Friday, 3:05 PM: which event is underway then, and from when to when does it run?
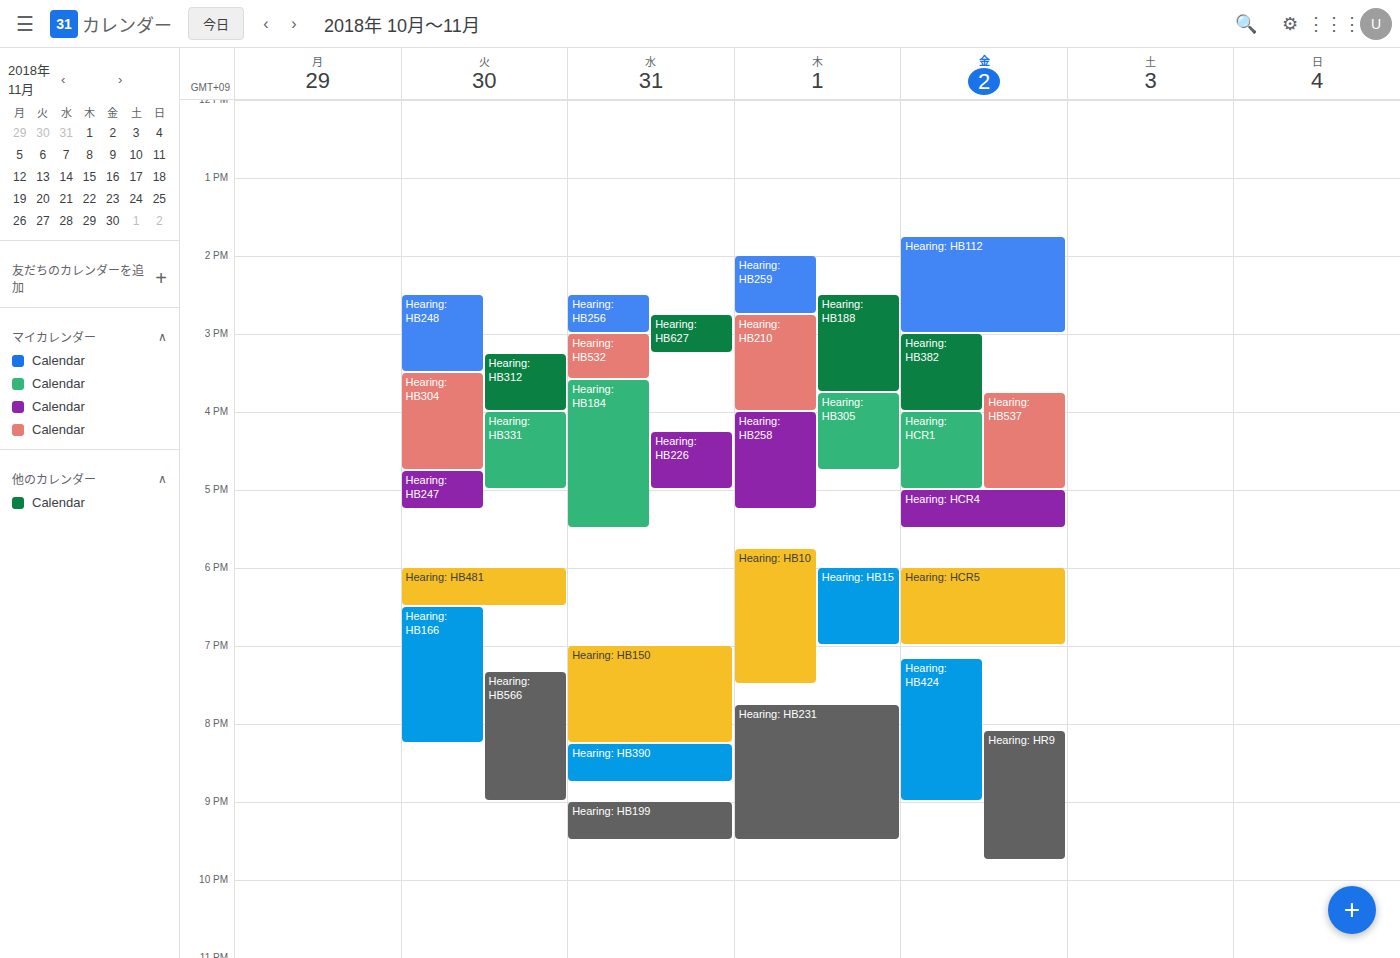
"Hearing: HB382", 3:00 PM to 4:00 PM